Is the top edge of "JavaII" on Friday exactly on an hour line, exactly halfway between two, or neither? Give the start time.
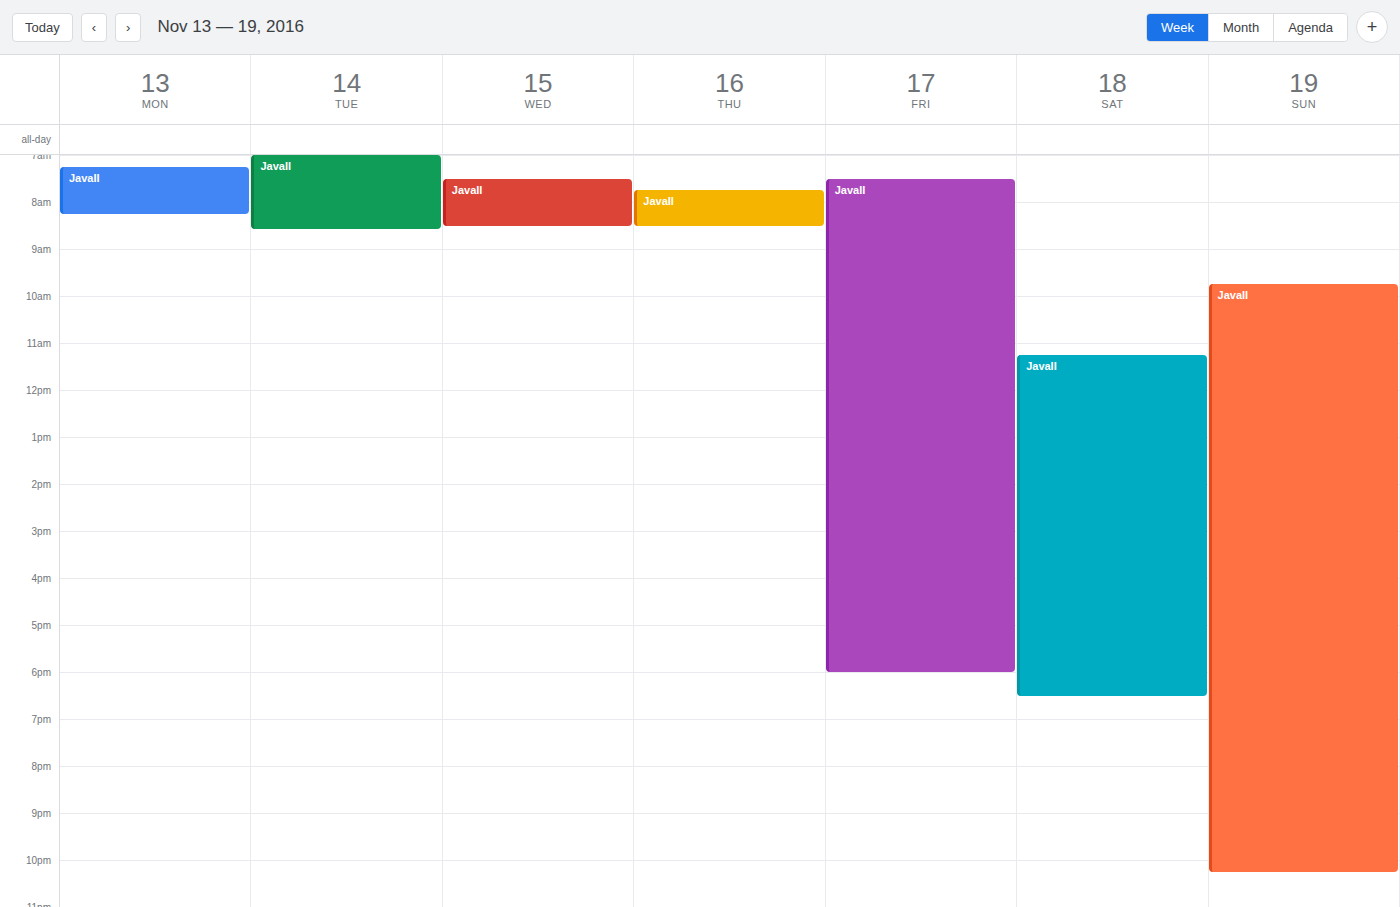
7:30 AM -- halfway between the 7 AM and 8 AM lines.